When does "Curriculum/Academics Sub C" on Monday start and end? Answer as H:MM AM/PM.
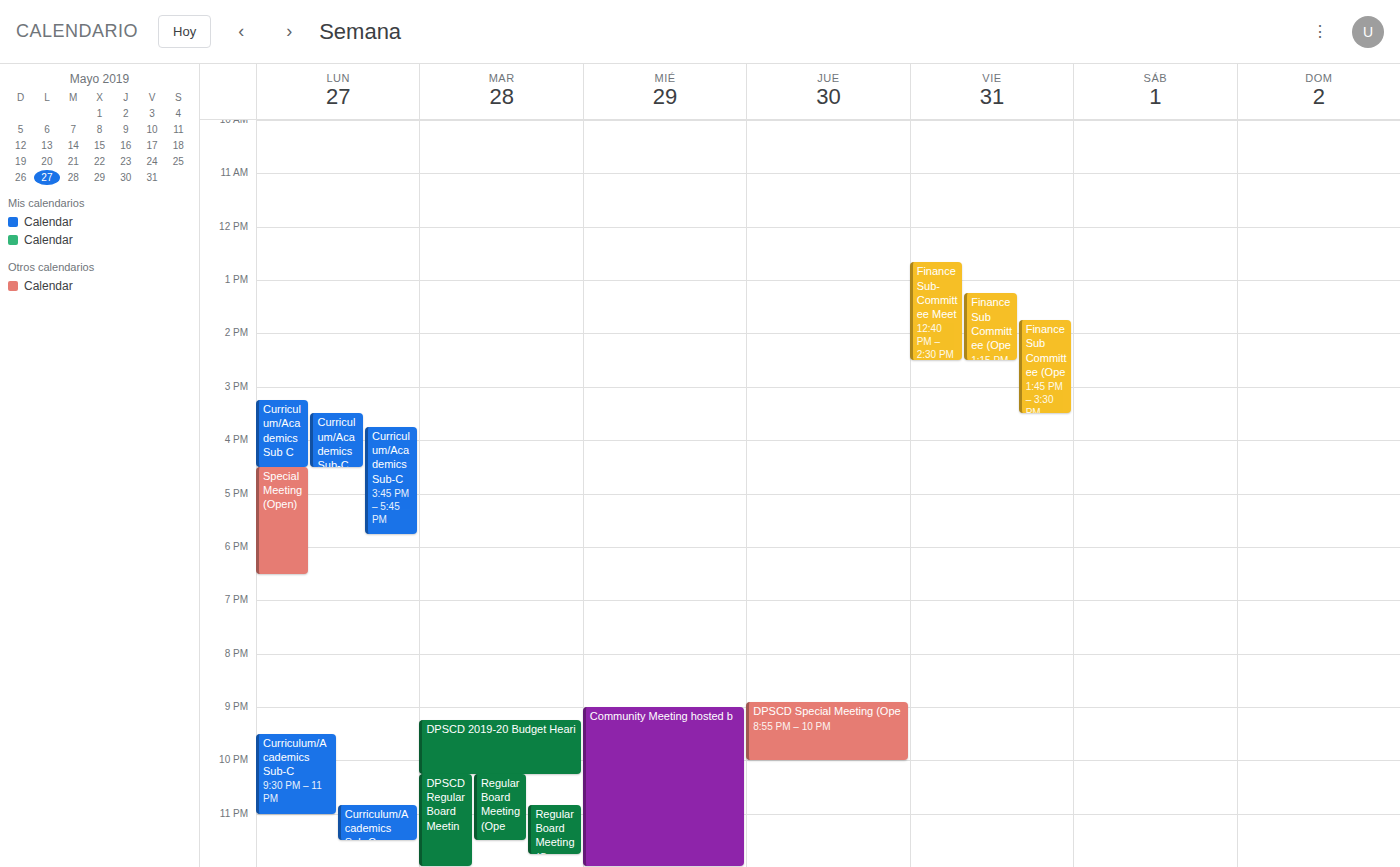
3:15 PM to 4:30 PM